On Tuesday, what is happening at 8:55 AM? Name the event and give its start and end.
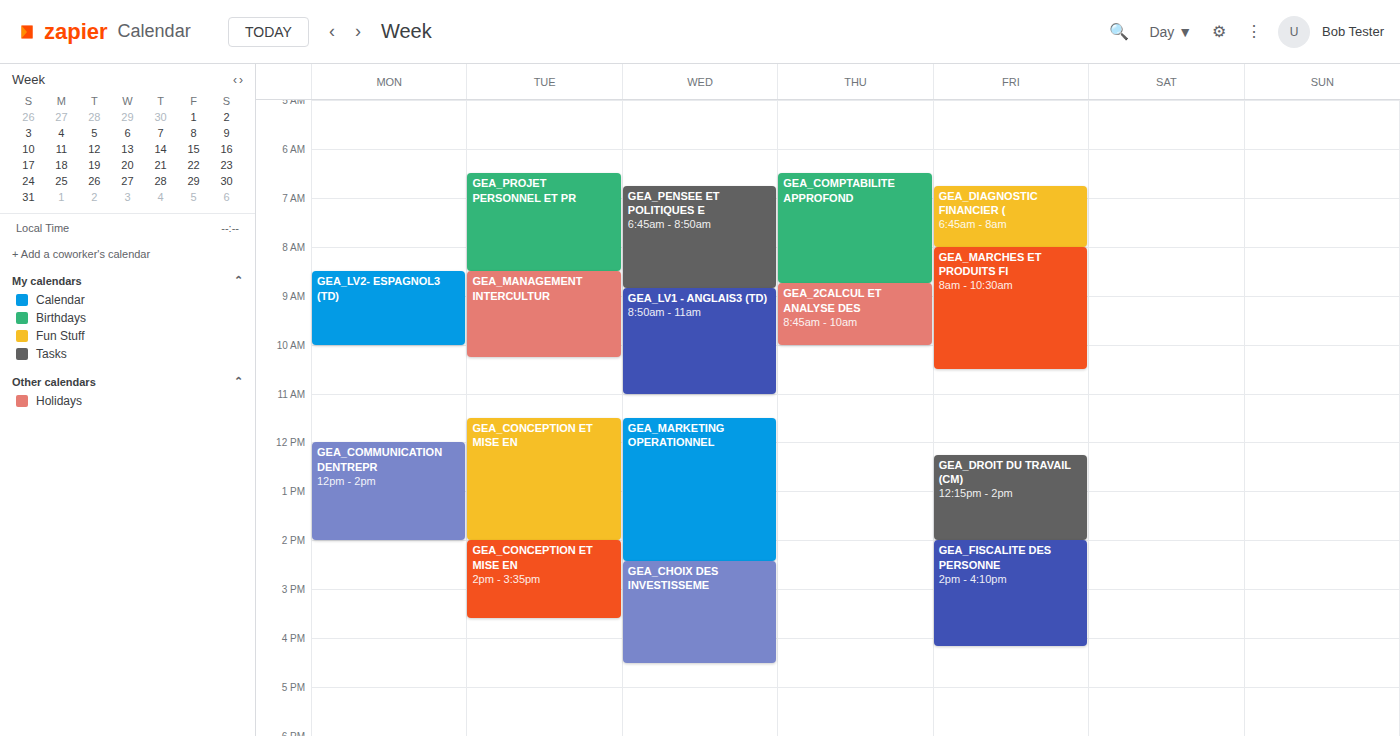
"GEA_MANAGEMENT INTERCULTUR", 8:30 AM to 10:15 AM